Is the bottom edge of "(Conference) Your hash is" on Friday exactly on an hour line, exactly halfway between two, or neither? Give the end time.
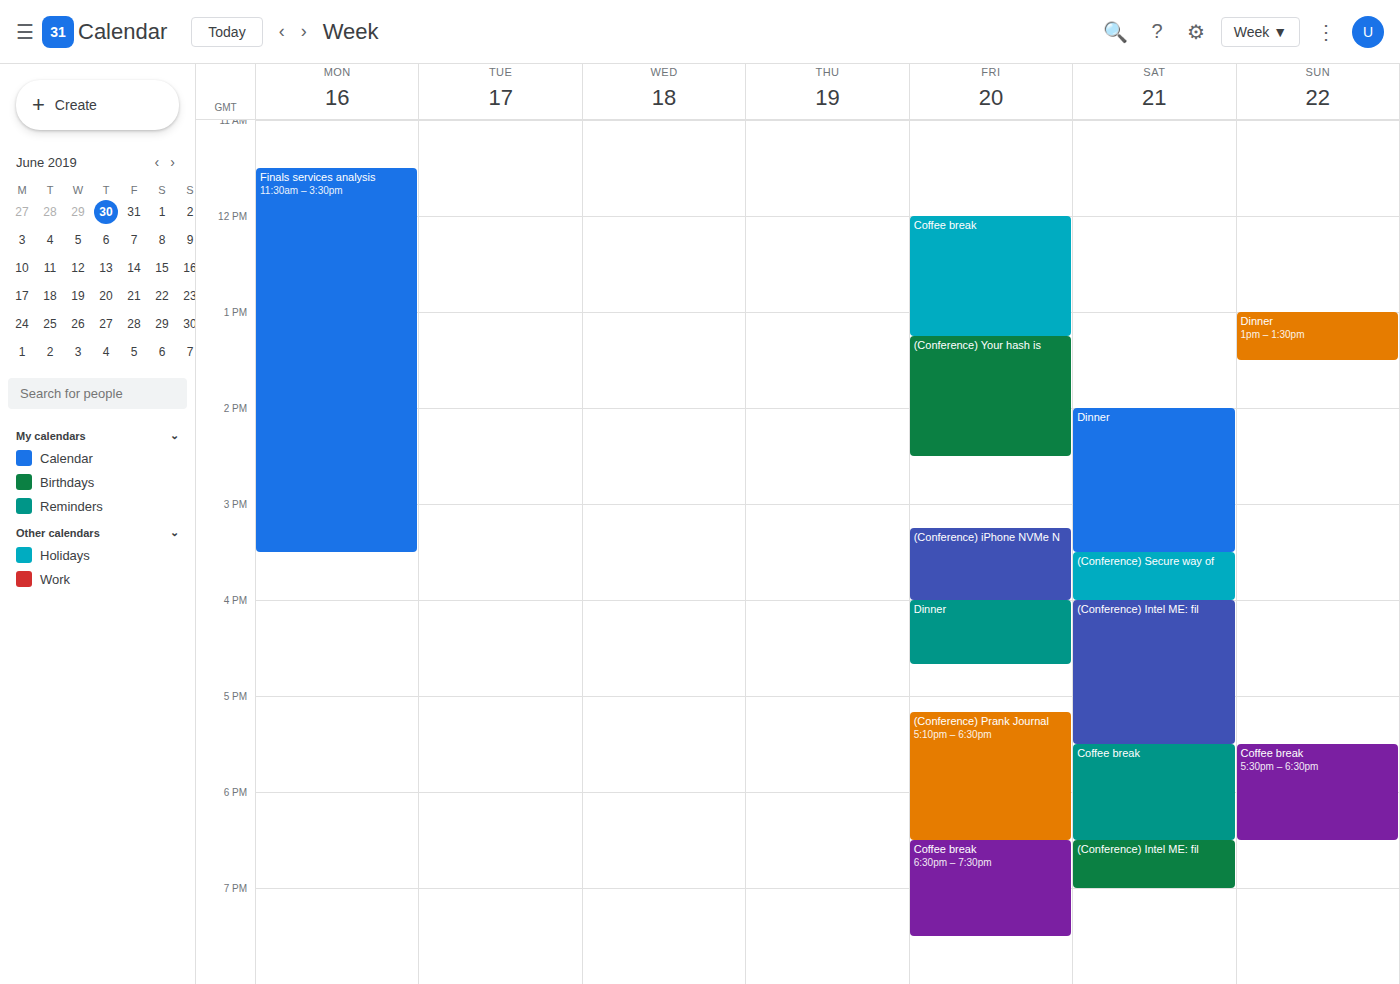
2:30 PM -- halfway between the 2 PM and 3 PM lines.